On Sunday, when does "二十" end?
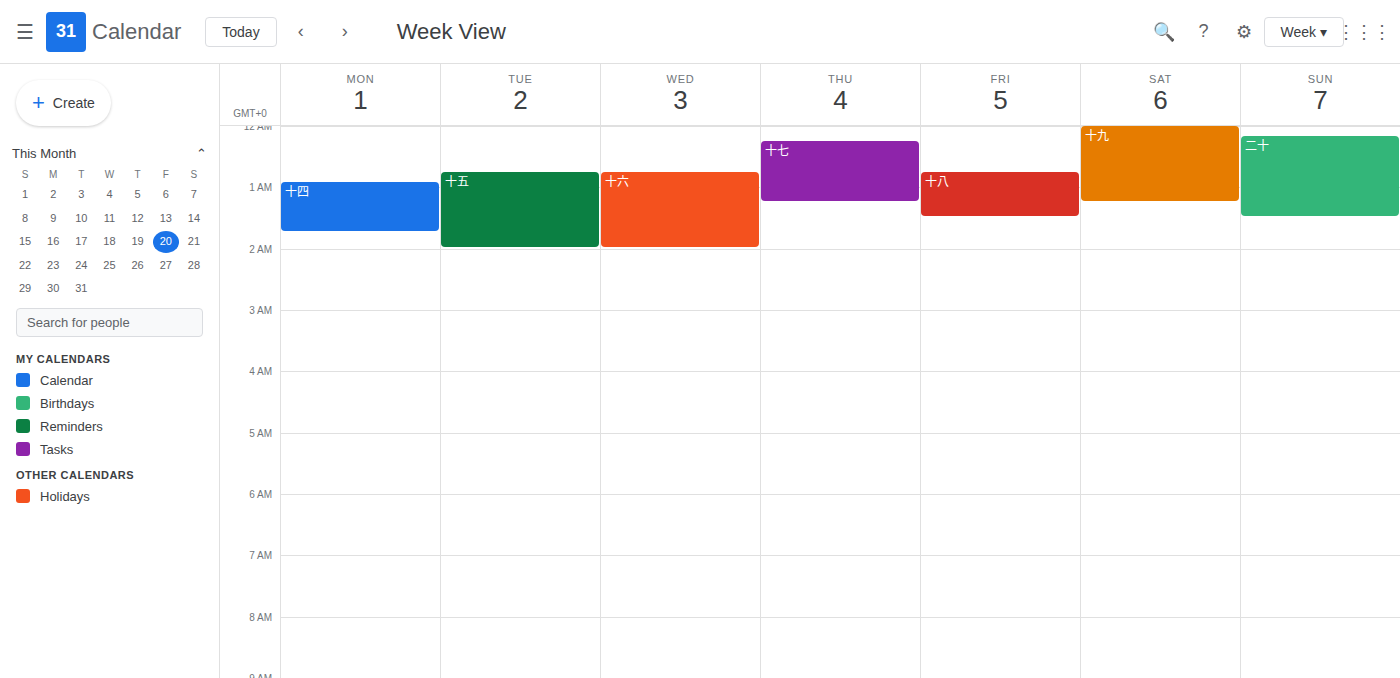
1:30 AM